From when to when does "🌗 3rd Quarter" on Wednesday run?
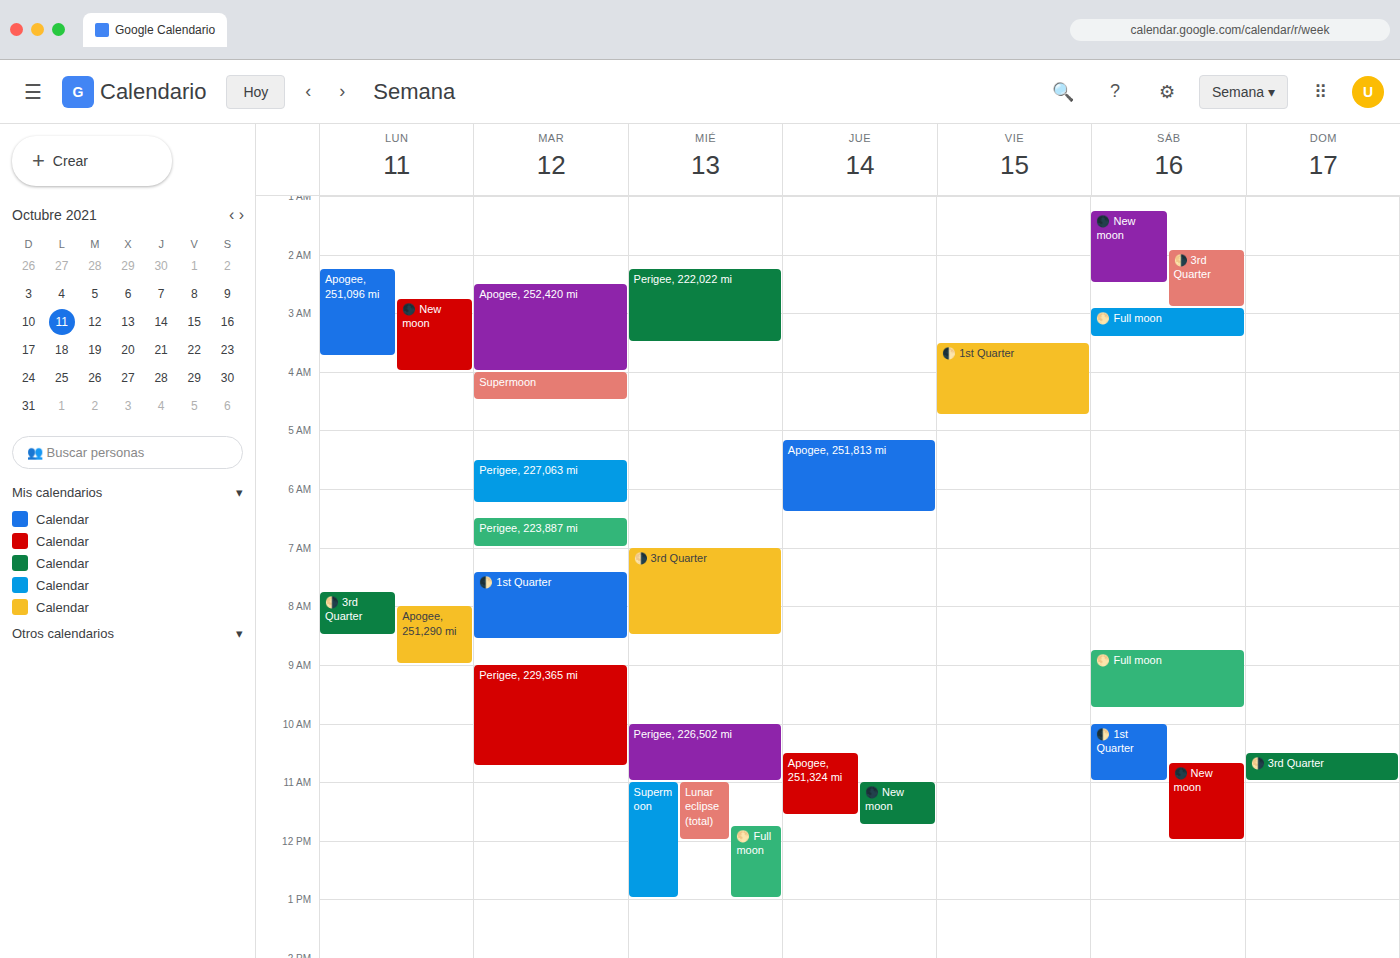
07:00 to 08:30